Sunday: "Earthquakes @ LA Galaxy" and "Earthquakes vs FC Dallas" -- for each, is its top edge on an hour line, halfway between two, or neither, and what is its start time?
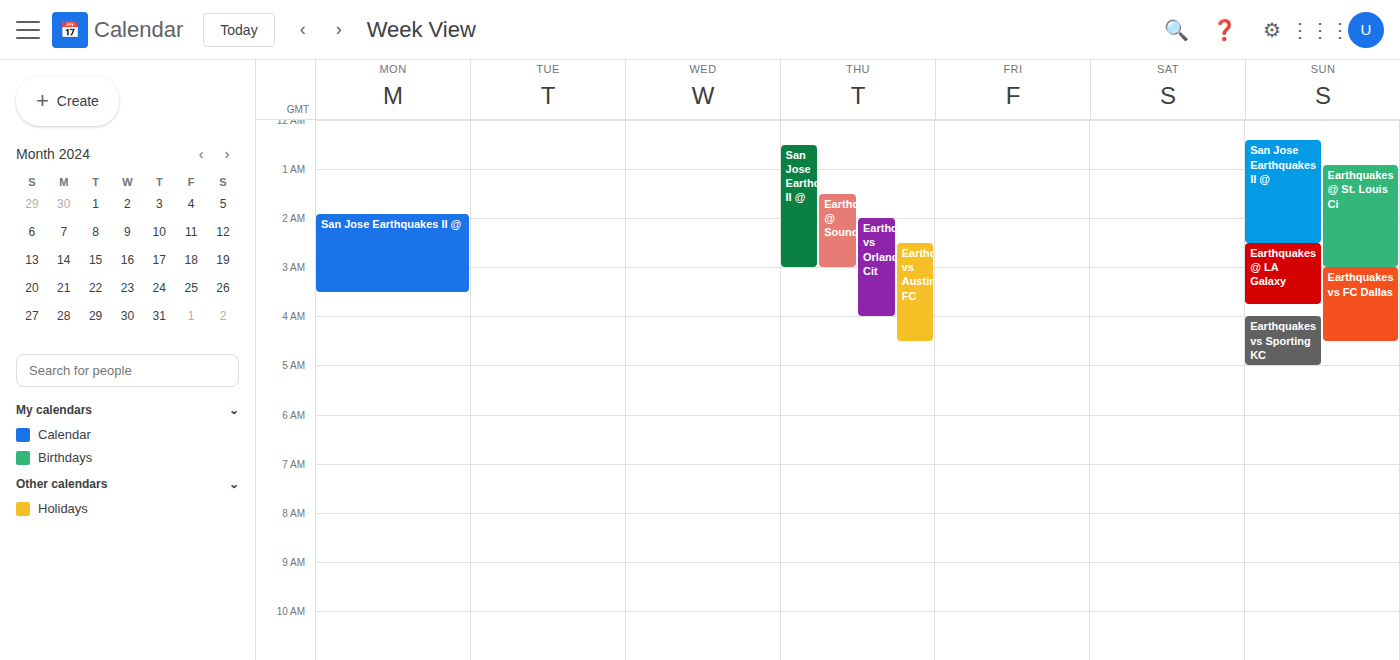
"Earthquakes @ LA Galaxy": 2:30 AM, halfway between the 2 AM and 3 AM lines. "Earthquakes vs FC Dallas": 3:00 AM, exactly on the 3 AM line.